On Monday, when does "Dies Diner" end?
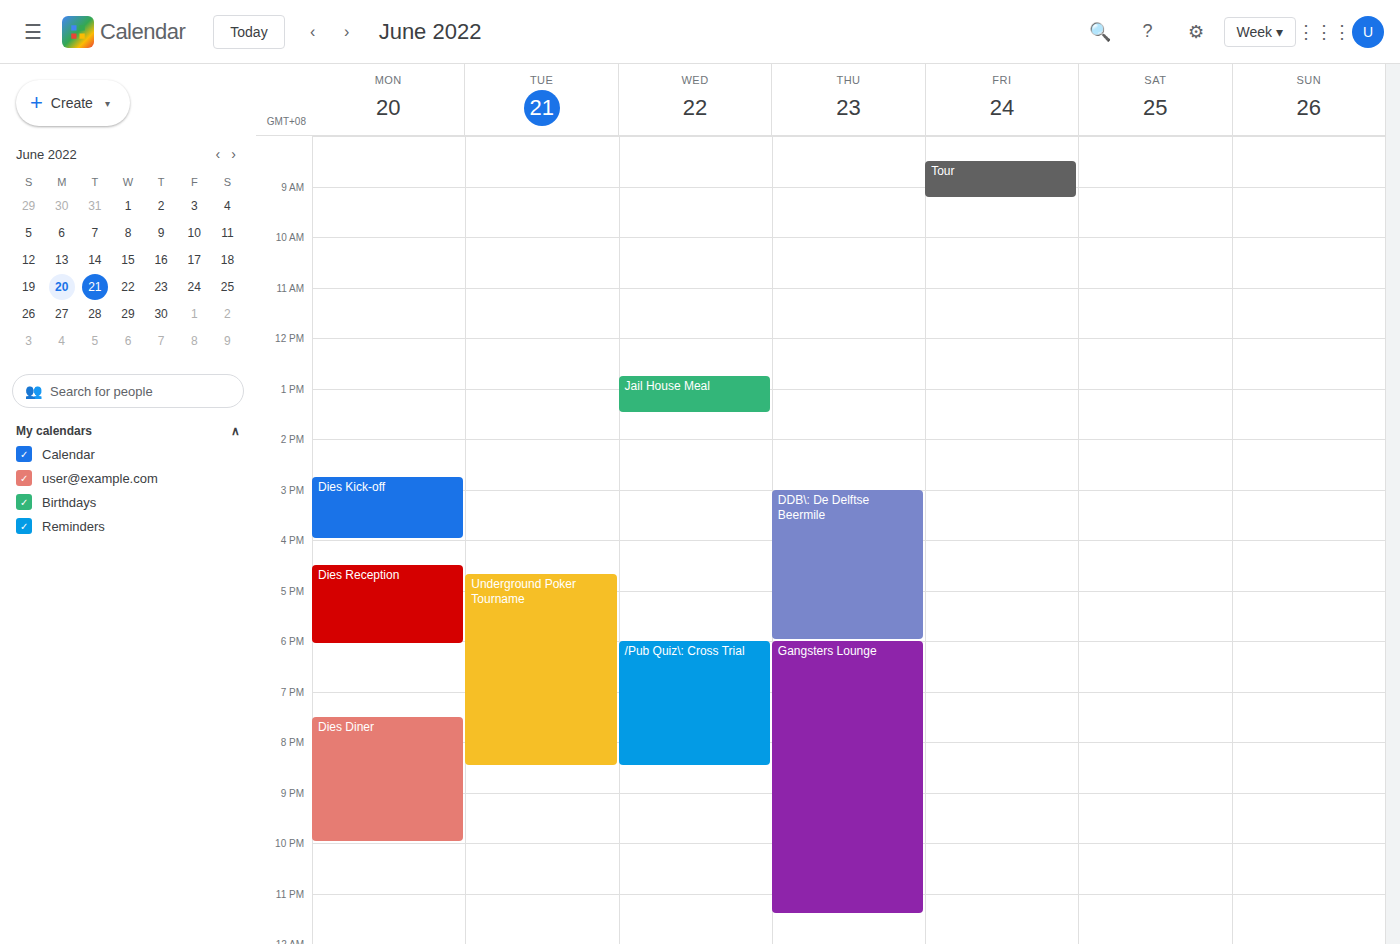
10:00 PM